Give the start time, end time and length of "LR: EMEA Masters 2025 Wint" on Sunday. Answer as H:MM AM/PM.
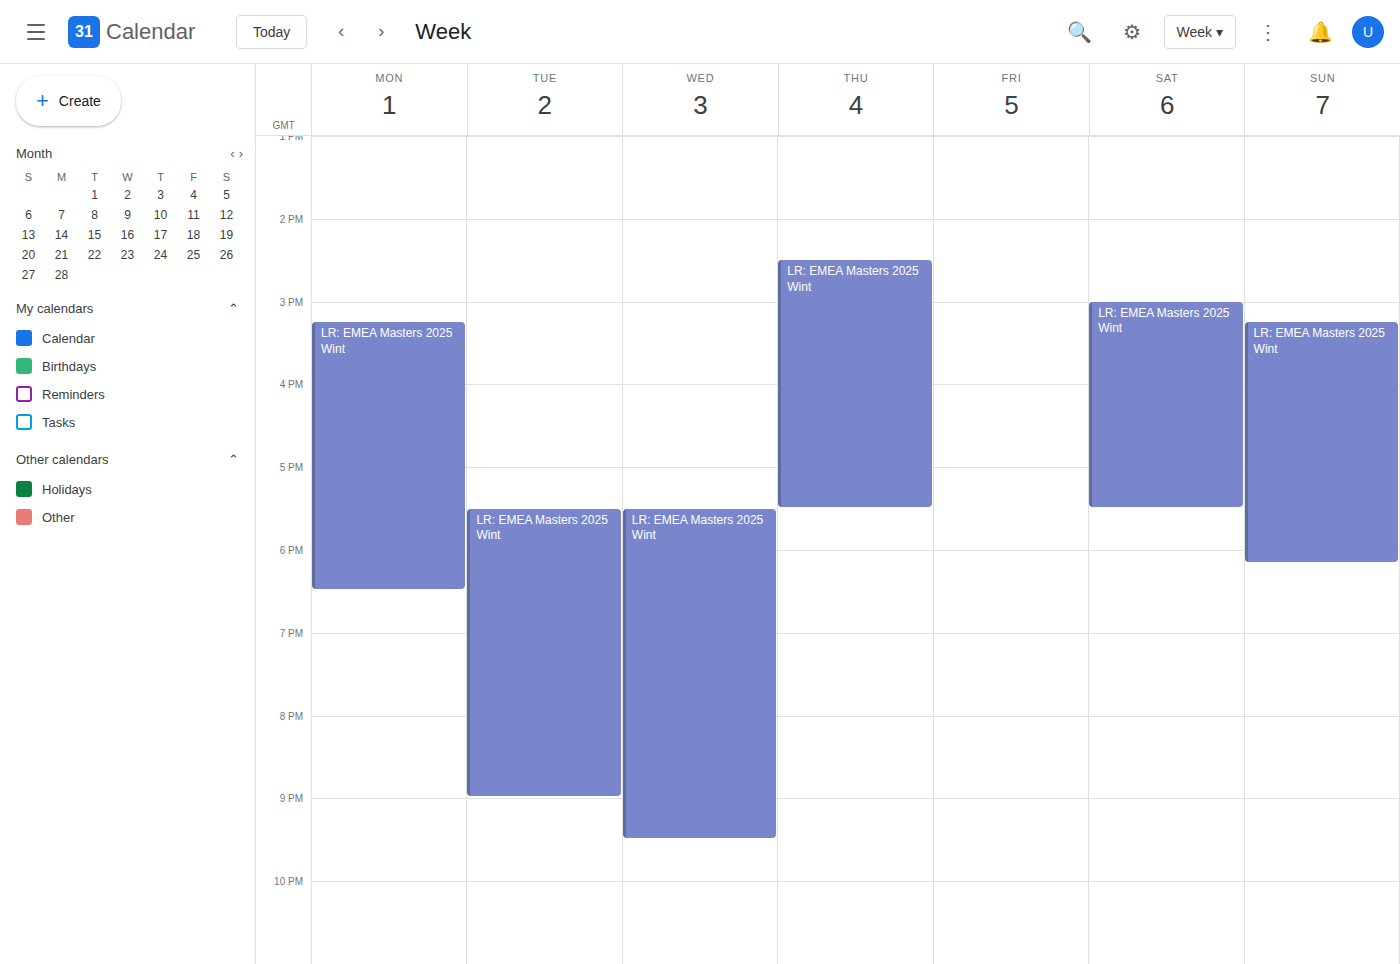
3:15 PM to 6:10 PM, 2 hours 55 minutes